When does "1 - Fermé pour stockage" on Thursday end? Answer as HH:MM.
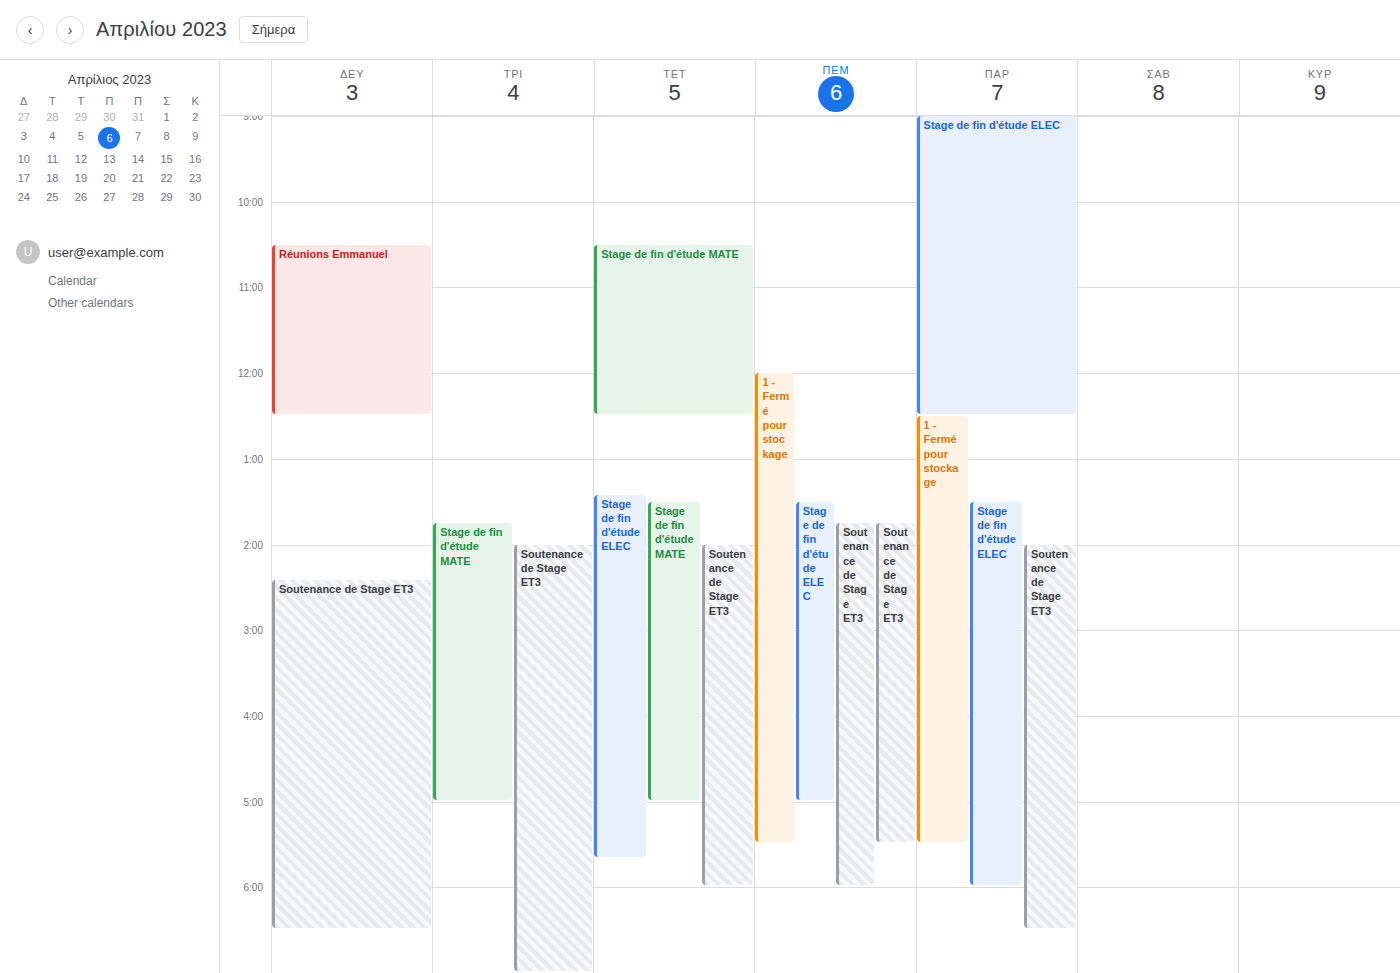
17:30